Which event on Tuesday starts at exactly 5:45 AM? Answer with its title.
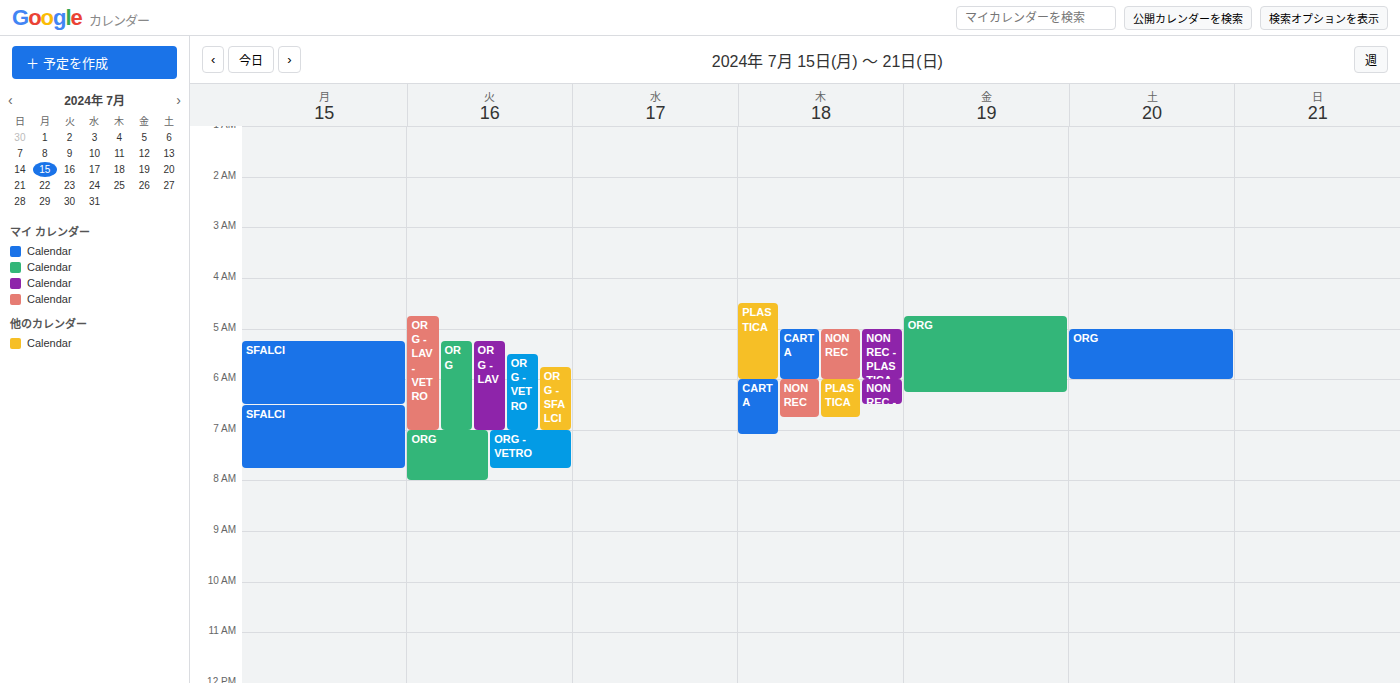
"ORG - SFALCI"